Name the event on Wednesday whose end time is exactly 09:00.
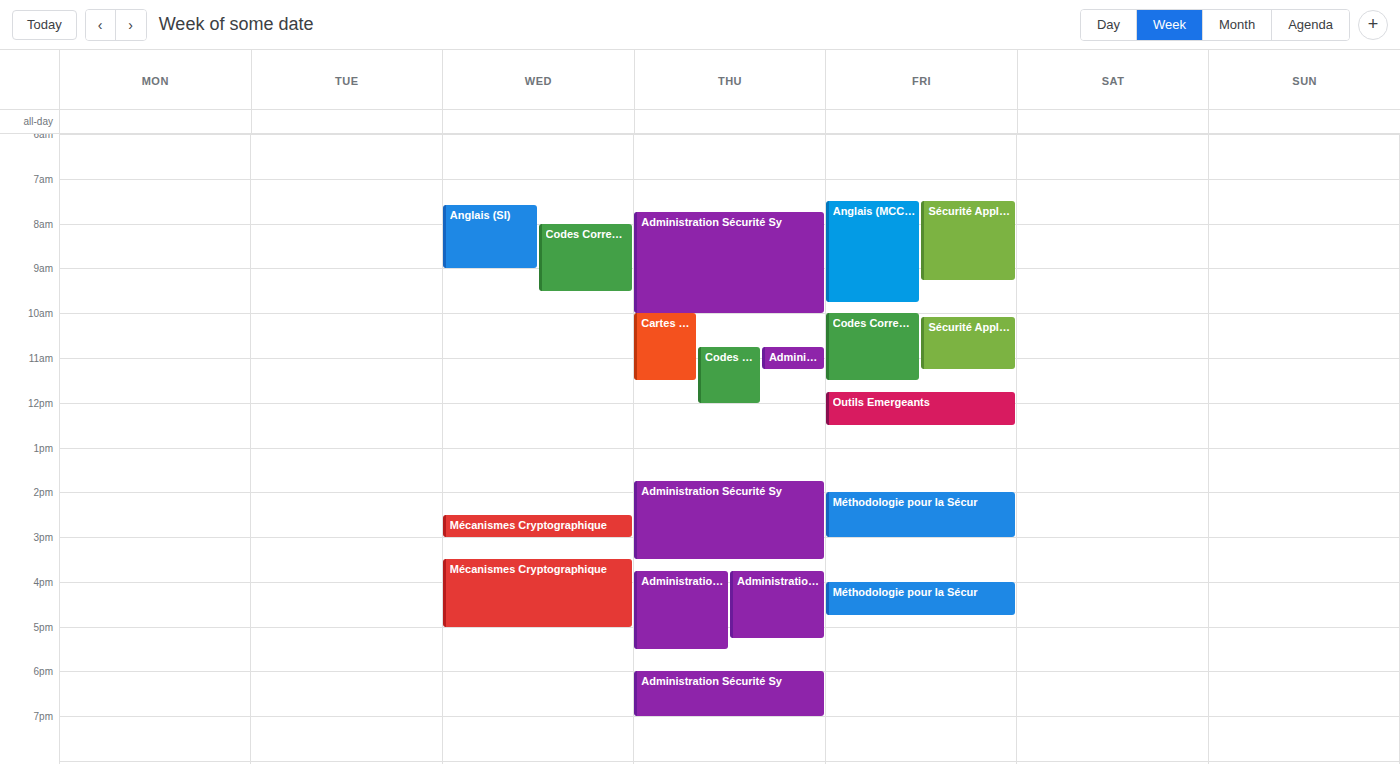
"Anglais (SI)"